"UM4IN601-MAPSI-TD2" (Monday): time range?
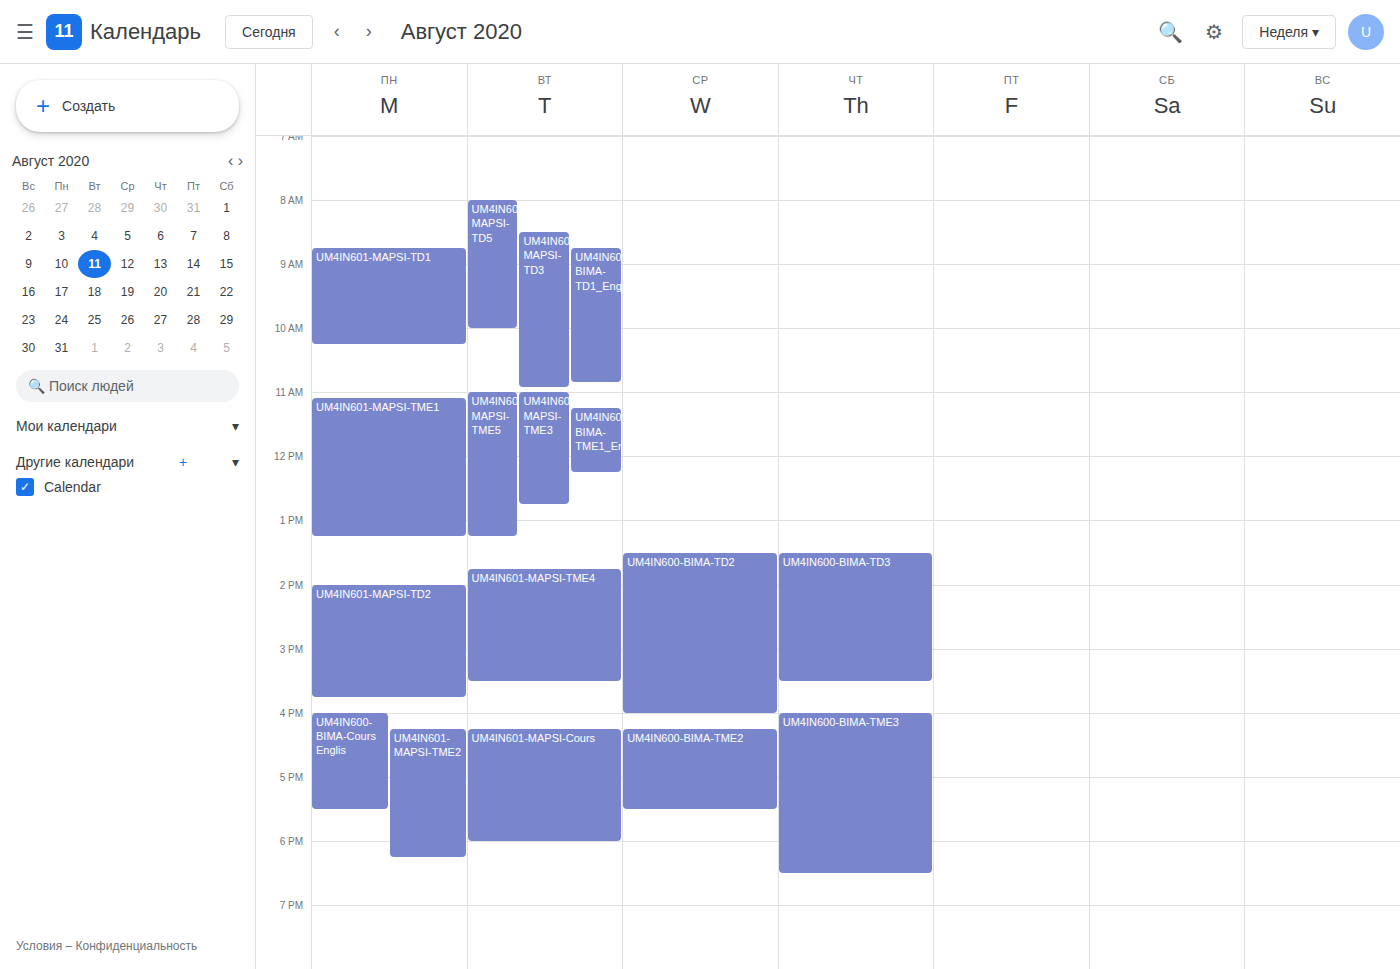
2:00 PM to 3:45 PM